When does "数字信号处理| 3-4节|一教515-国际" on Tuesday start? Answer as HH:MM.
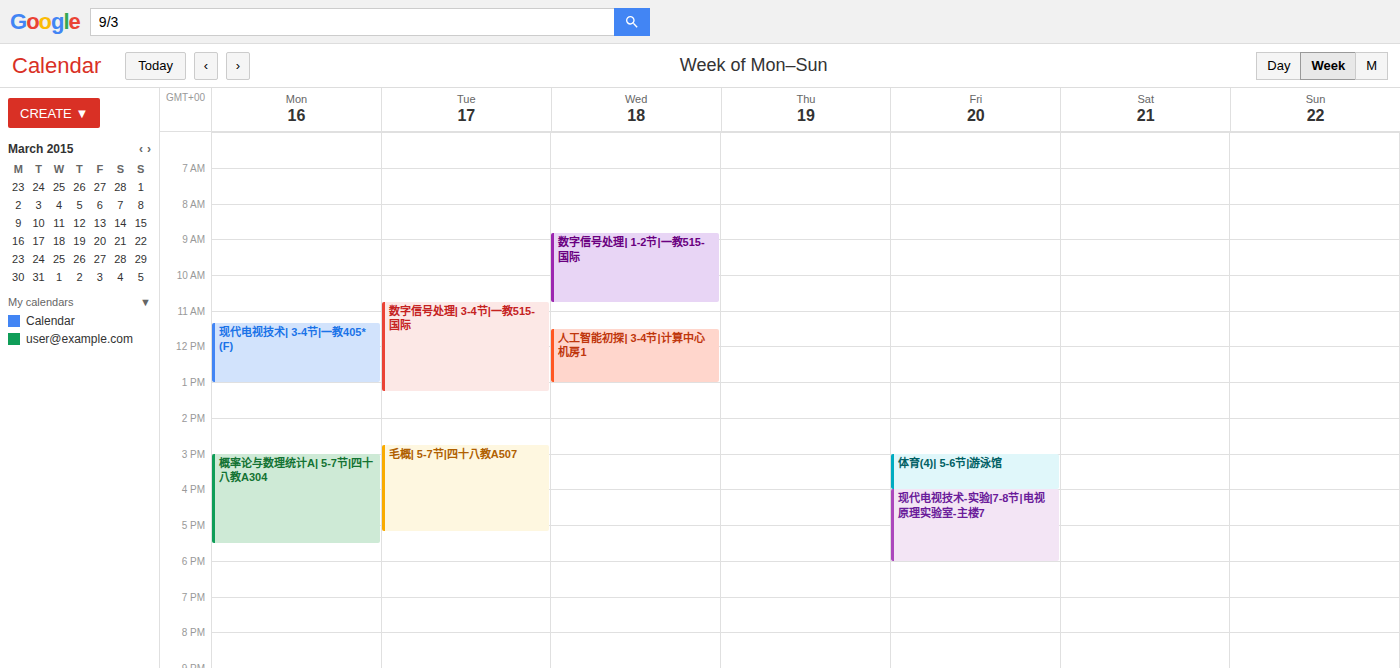
10:45